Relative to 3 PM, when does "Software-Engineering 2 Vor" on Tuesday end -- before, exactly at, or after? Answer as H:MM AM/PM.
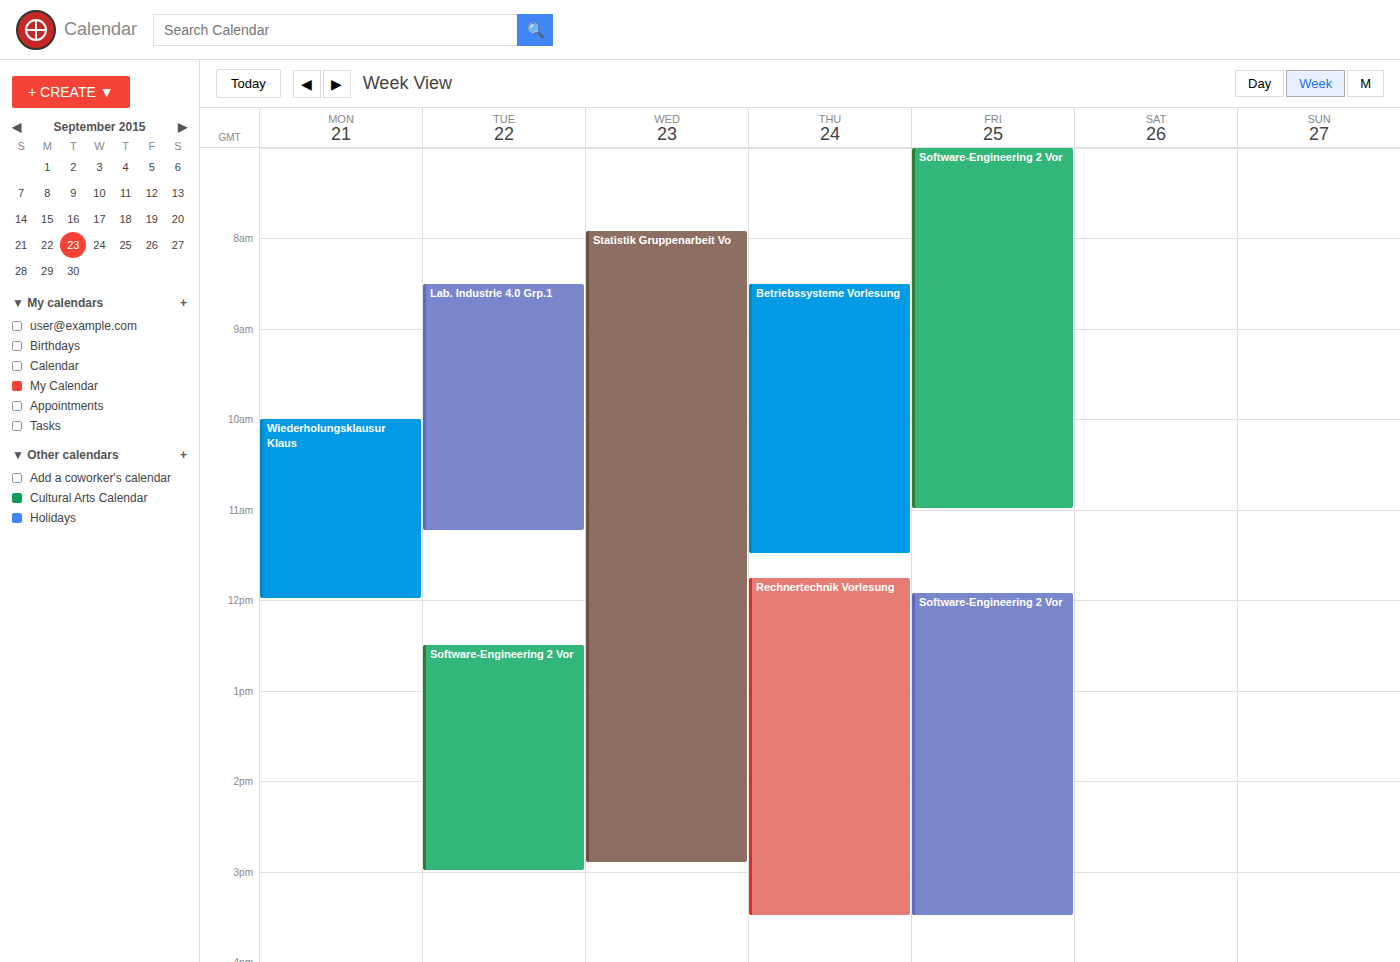
3:00 PM -- exactly at 3 PM, on the 3 PM line.